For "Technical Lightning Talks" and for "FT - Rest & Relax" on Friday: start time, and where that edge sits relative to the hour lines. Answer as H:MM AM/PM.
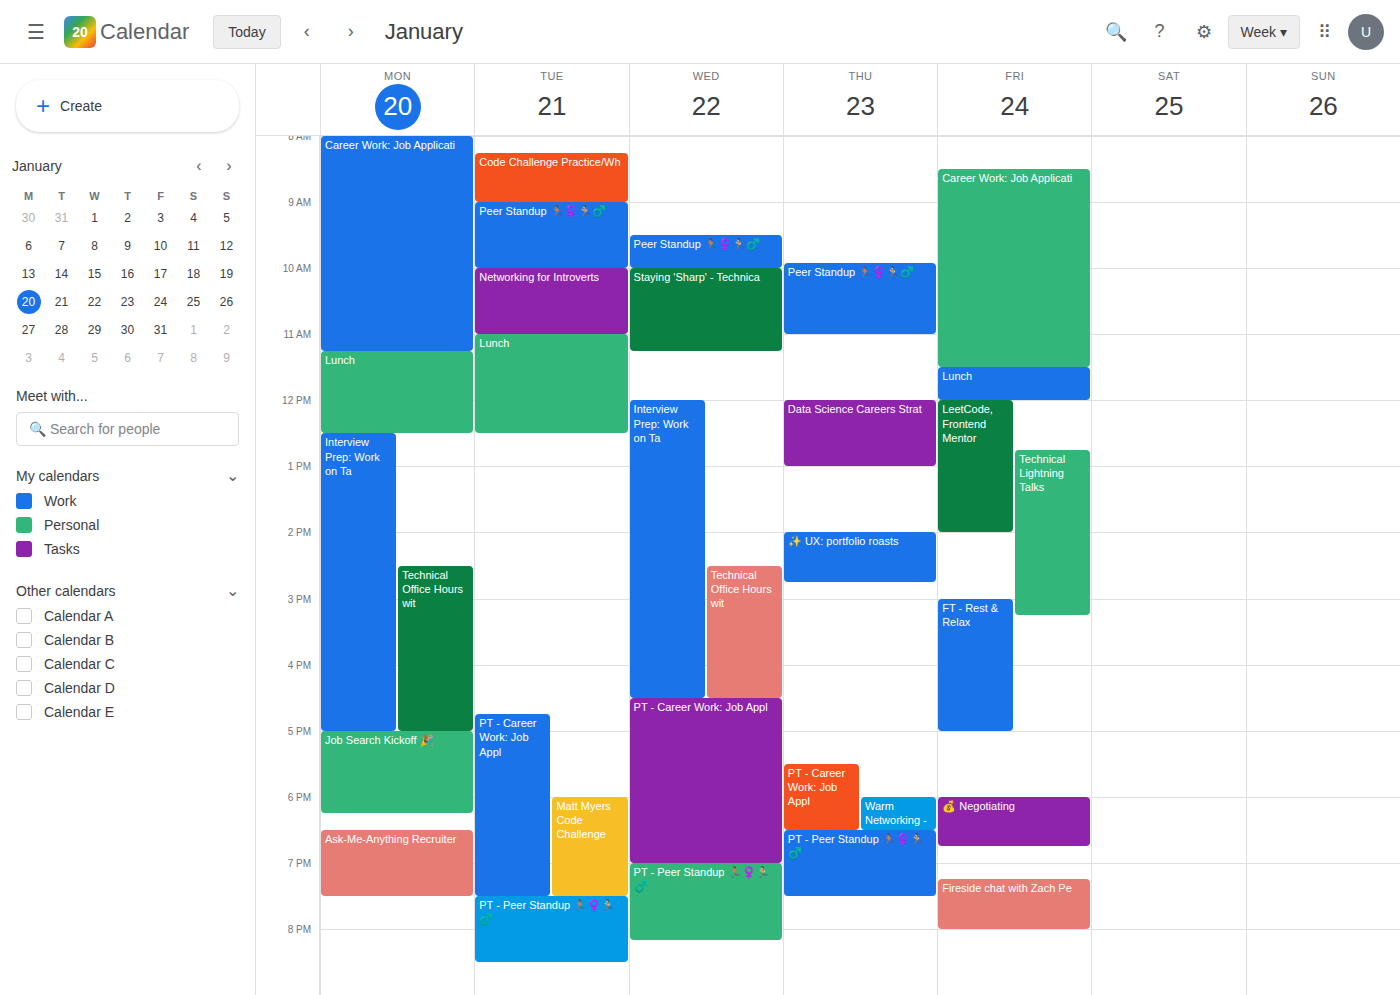
"Technical Lightning Talks": 12:45 PM, neither: three quarters of the way from the 12 PM line to the 1 PM line. "FT - Rest & Relax": 3:00 PM, exactly on the 3 PM line.